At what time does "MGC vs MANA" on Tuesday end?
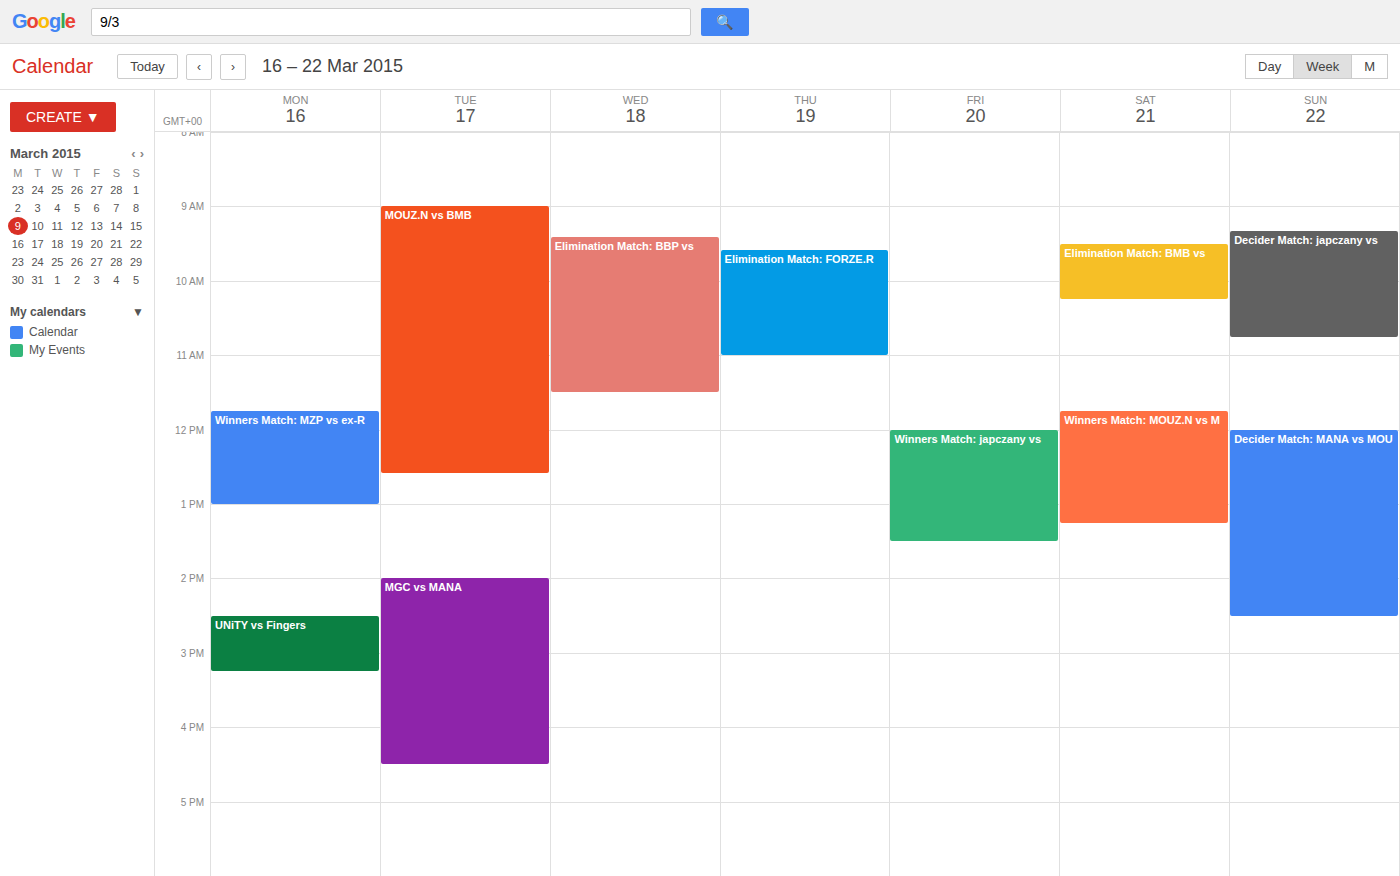
4:30 PM